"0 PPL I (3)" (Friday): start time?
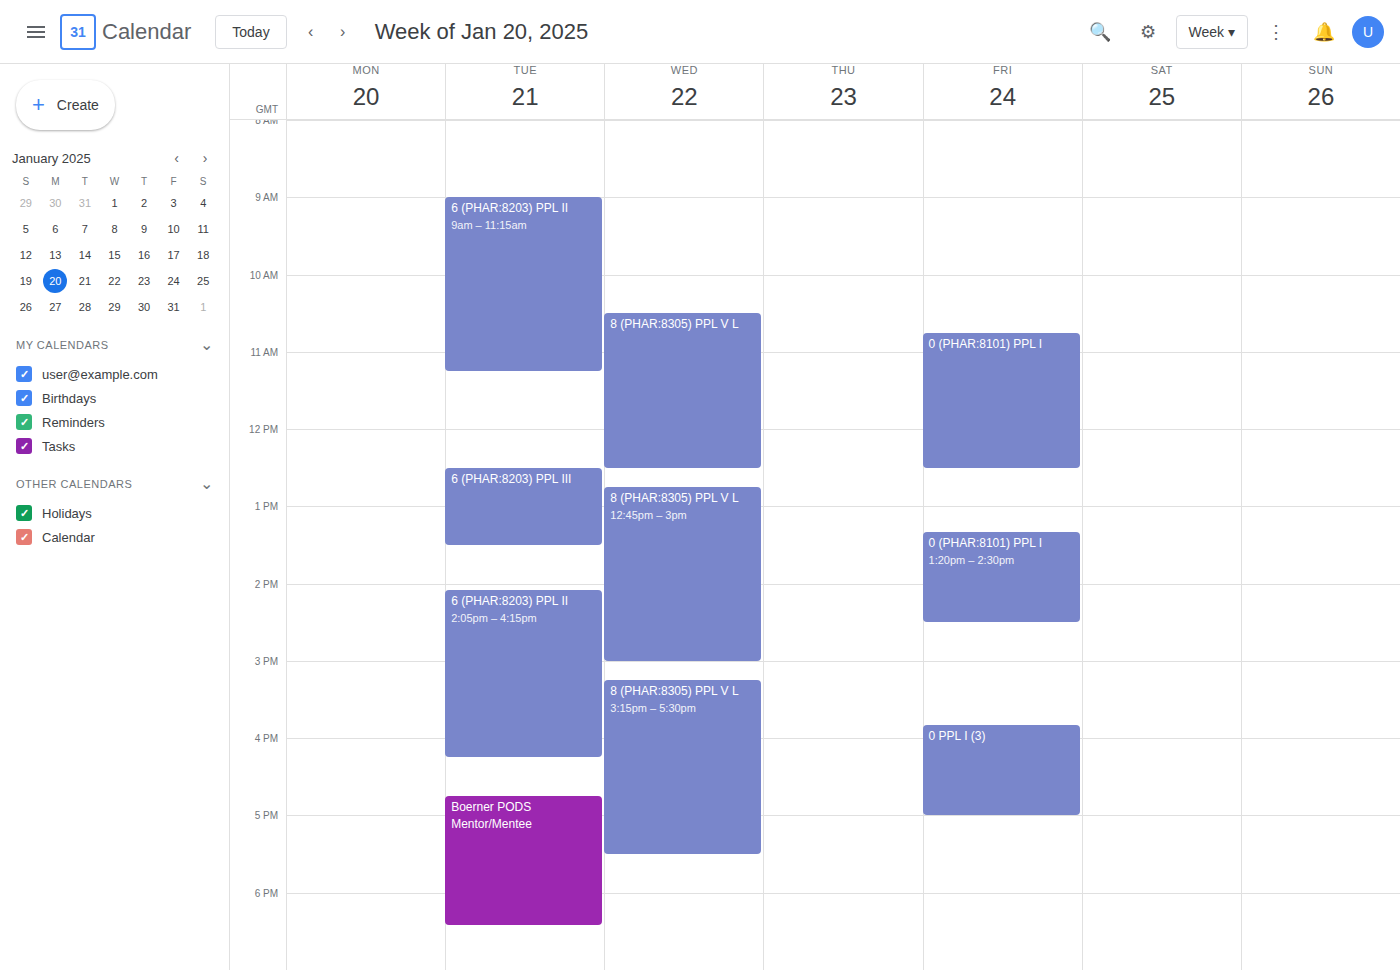
15:50